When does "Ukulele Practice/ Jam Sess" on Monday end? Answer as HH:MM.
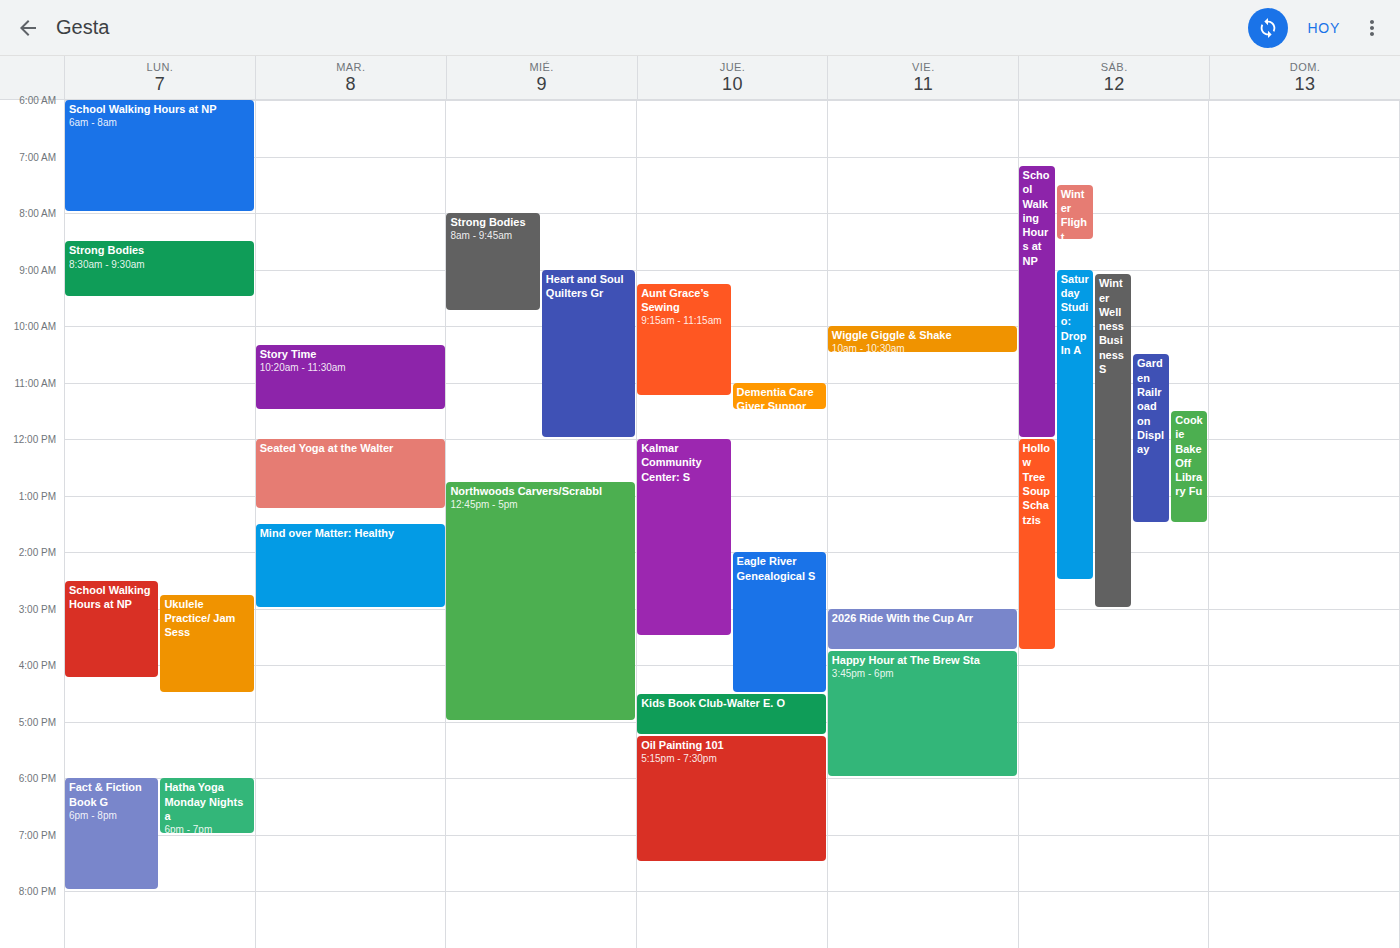
16:30